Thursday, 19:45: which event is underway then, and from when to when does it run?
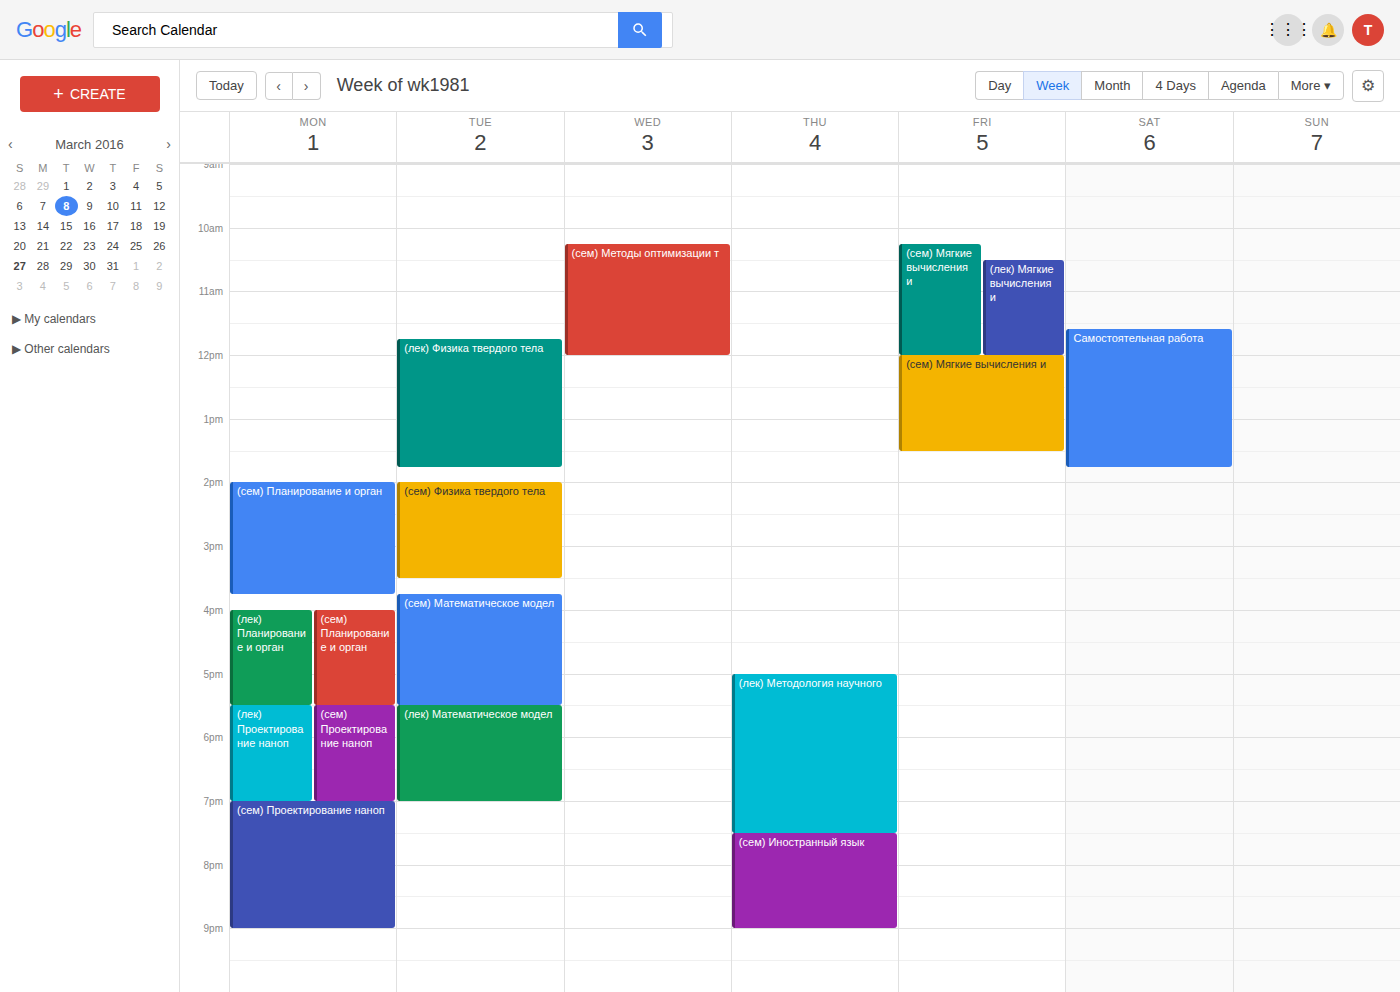
"(сем) Иностранный язык", 19:30 to 21:00